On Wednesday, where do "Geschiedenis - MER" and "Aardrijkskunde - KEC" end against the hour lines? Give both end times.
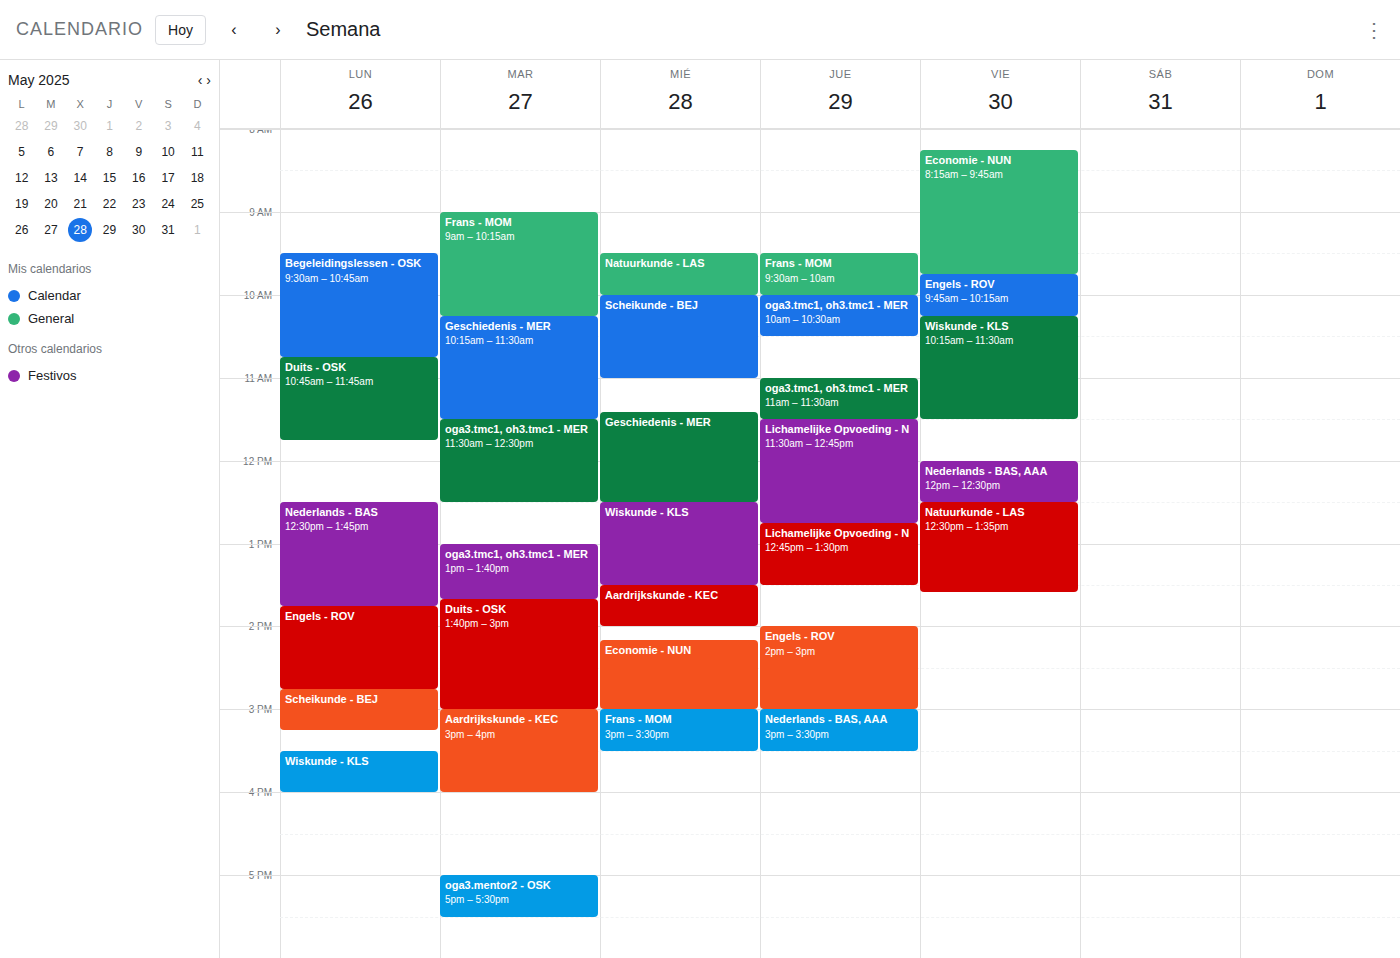
"Geschiedenis - MER": 12:30 PM, halfway between the 12 PM and 1 PM lines. "Aardrijkskunde - KEC": 2:00 PM, exactly on the 2 PM line.